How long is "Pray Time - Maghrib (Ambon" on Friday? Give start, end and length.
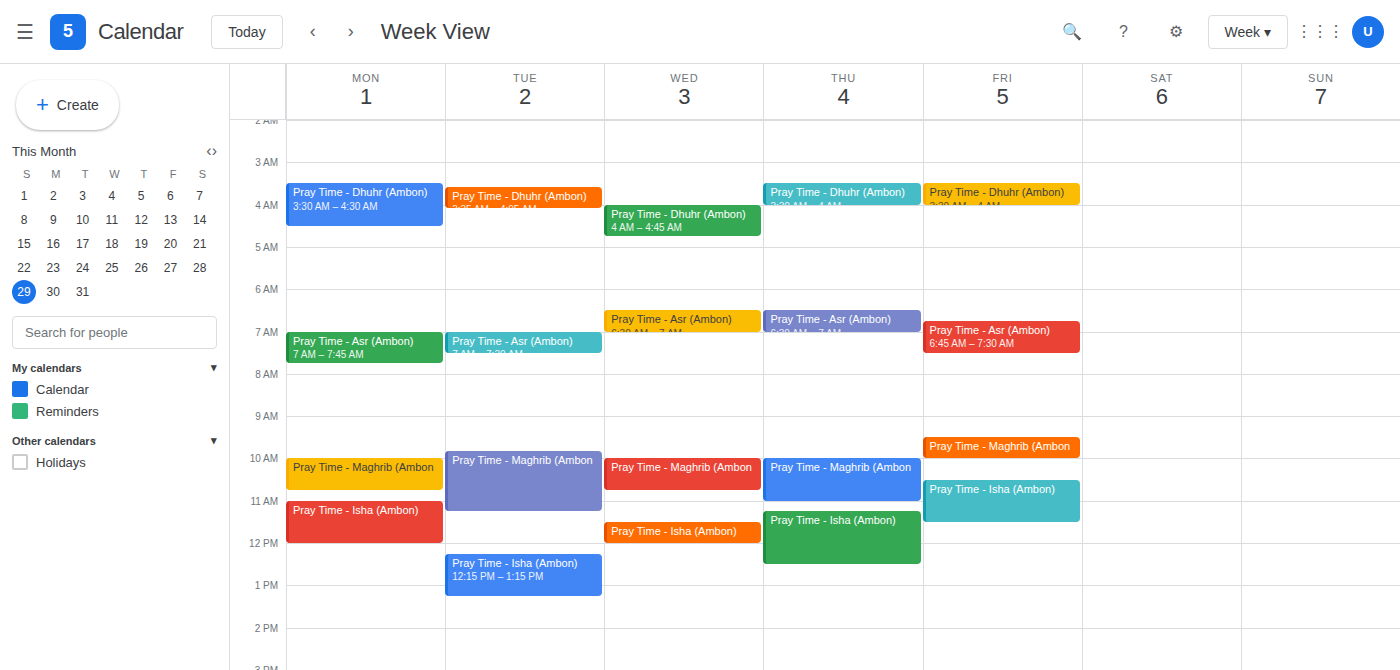
9:30 AM to 10:00 AM, 30 minutes